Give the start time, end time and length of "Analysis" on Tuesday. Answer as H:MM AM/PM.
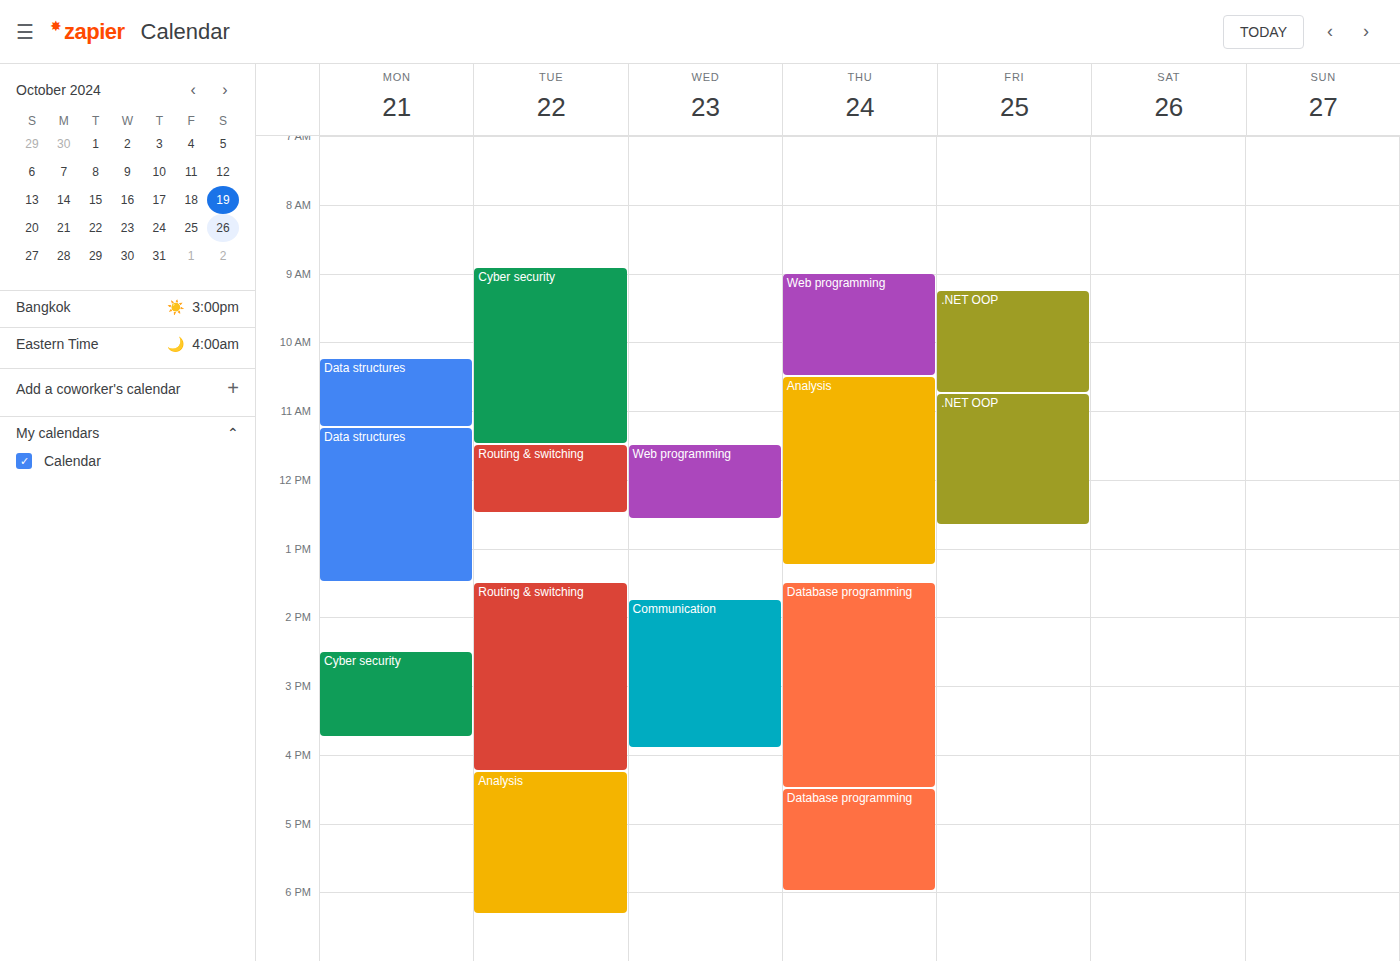
4:15 PM to 6:20 PM, 2 hours 5 minutes